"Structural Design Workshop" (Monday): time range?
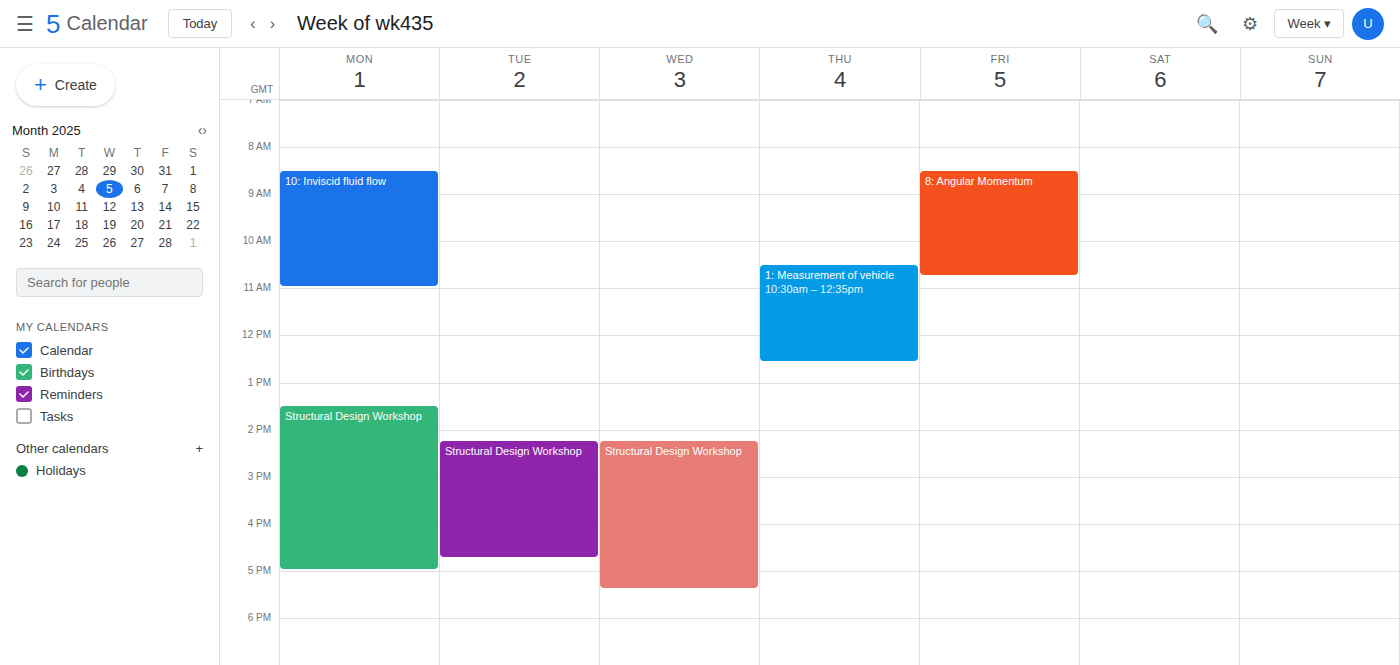
1:30 PM to 5:00 PM